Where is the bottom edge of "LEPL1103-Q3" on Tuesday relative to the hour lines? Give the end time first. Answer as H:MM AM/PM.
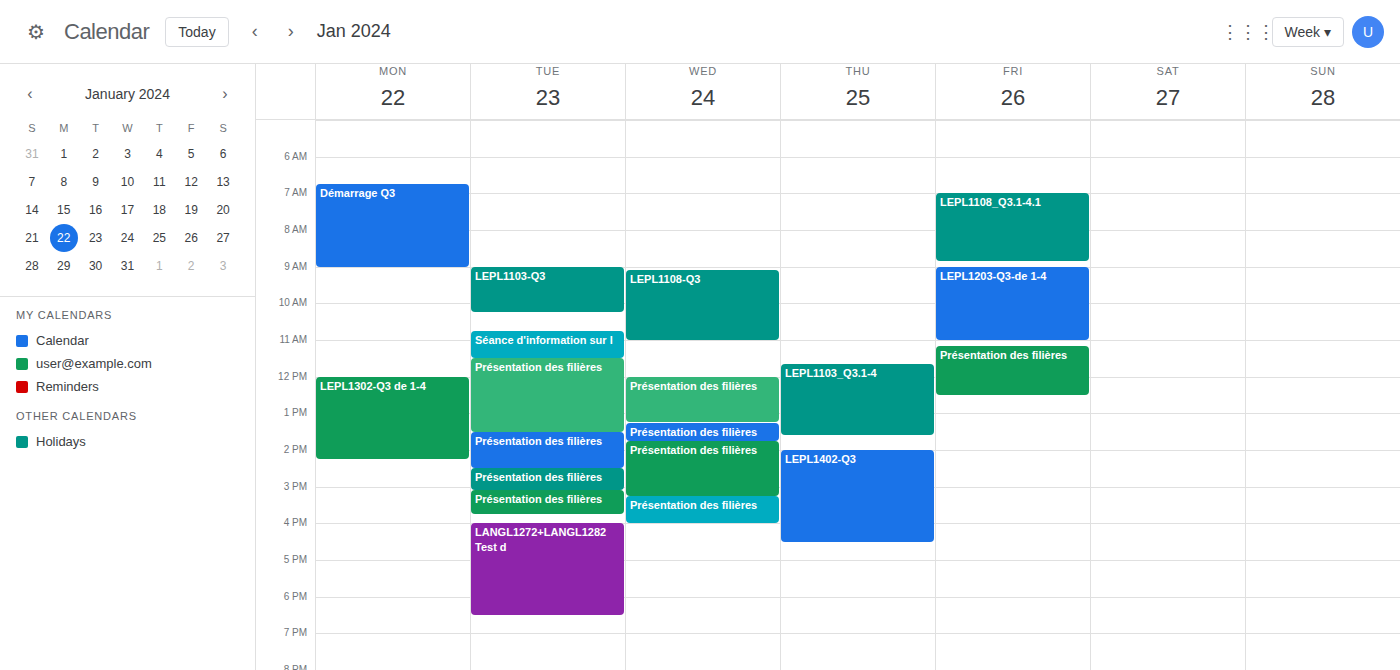
10:15 AM -- neither: a quarter of the way from the 10 AM line to the 11 AM line.